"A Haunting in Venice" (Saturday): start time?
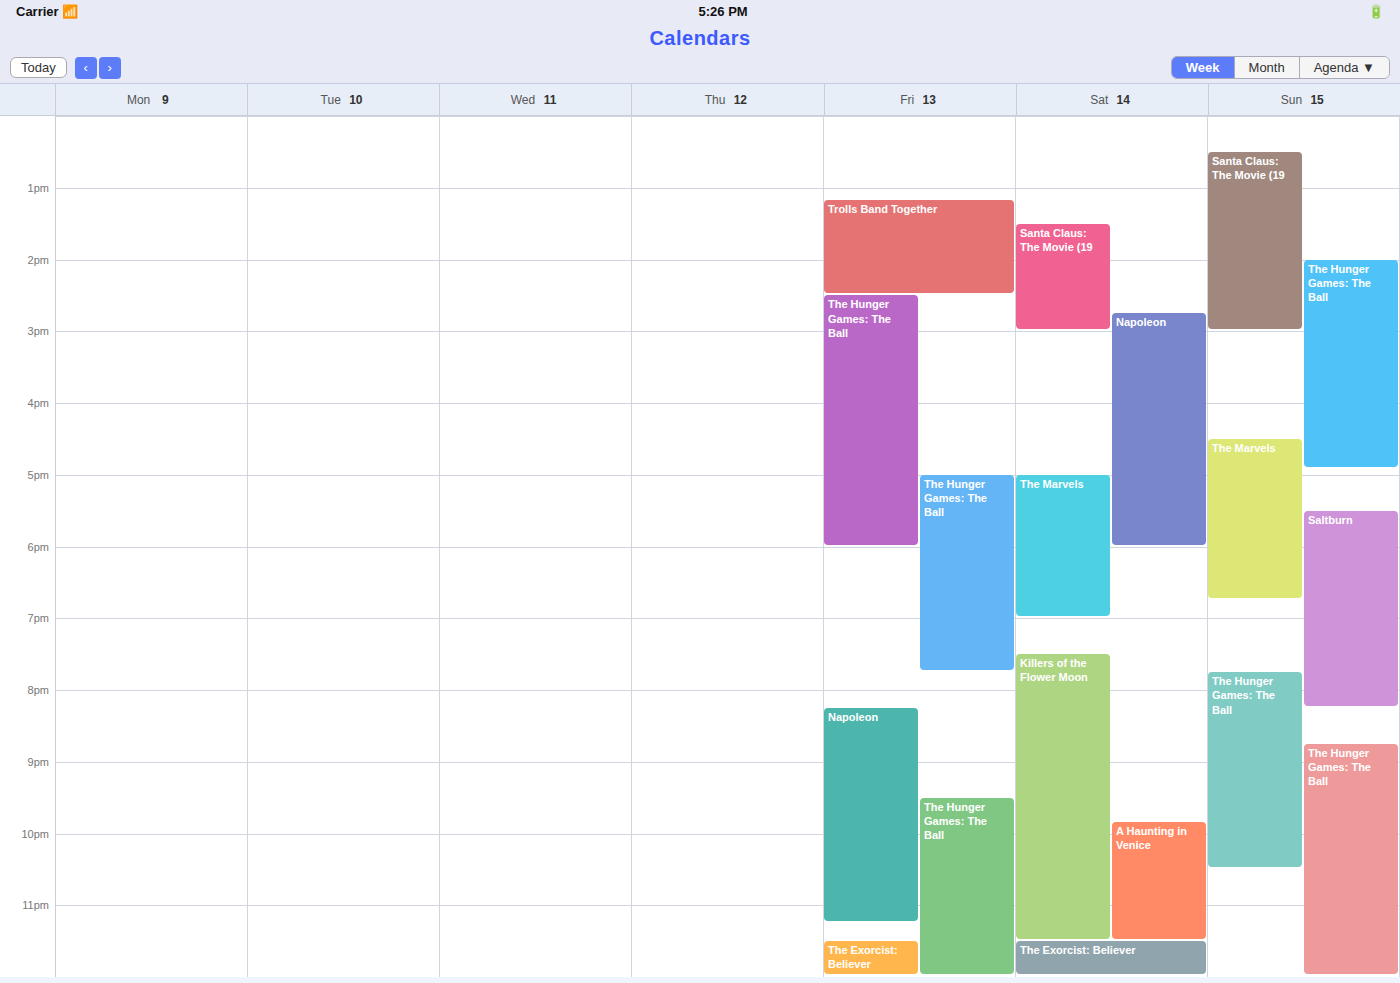
9:50 PM